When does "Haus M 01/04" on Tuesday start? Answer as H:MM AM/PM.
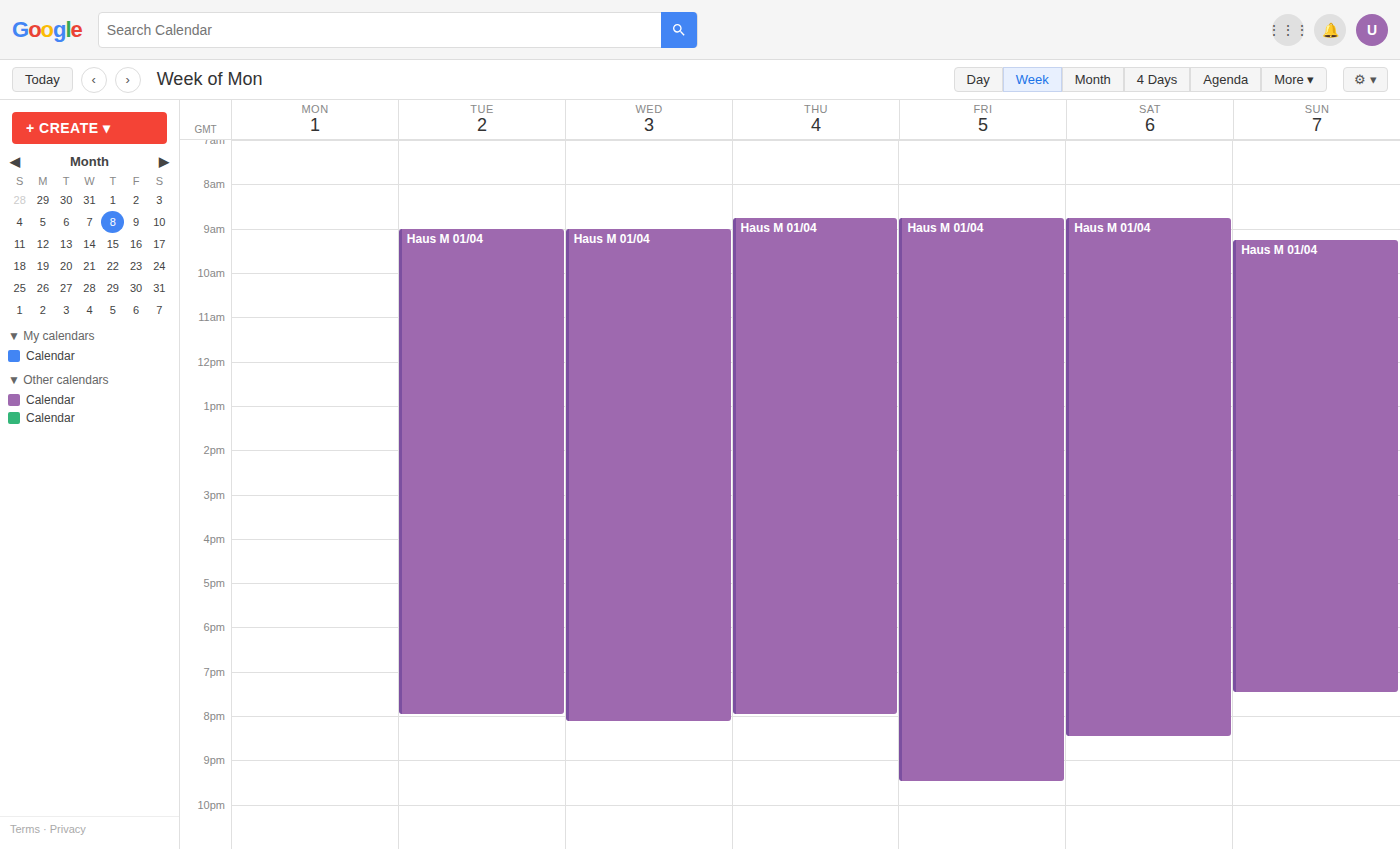
9:00 AM